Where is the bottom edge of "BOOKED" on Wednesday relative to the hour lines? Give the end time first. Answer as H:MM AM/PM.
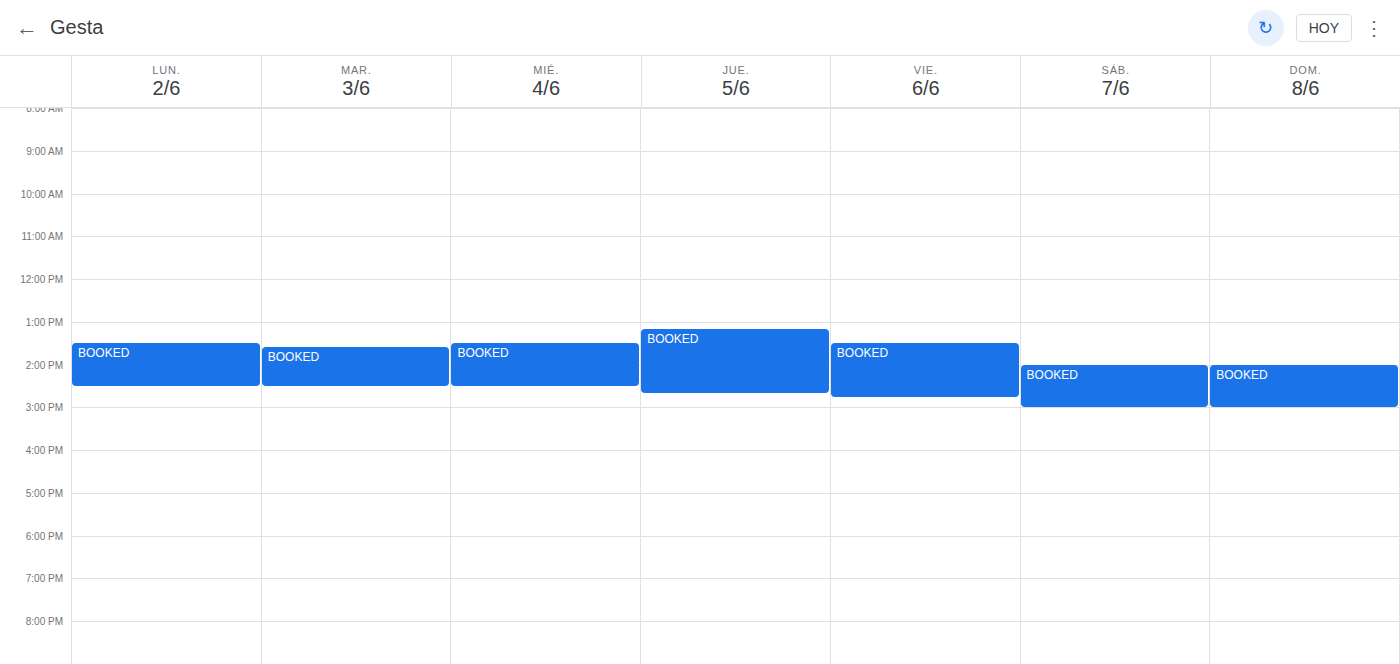
2:30 PM -- halfway between the 2 PM and 3 PM lines.